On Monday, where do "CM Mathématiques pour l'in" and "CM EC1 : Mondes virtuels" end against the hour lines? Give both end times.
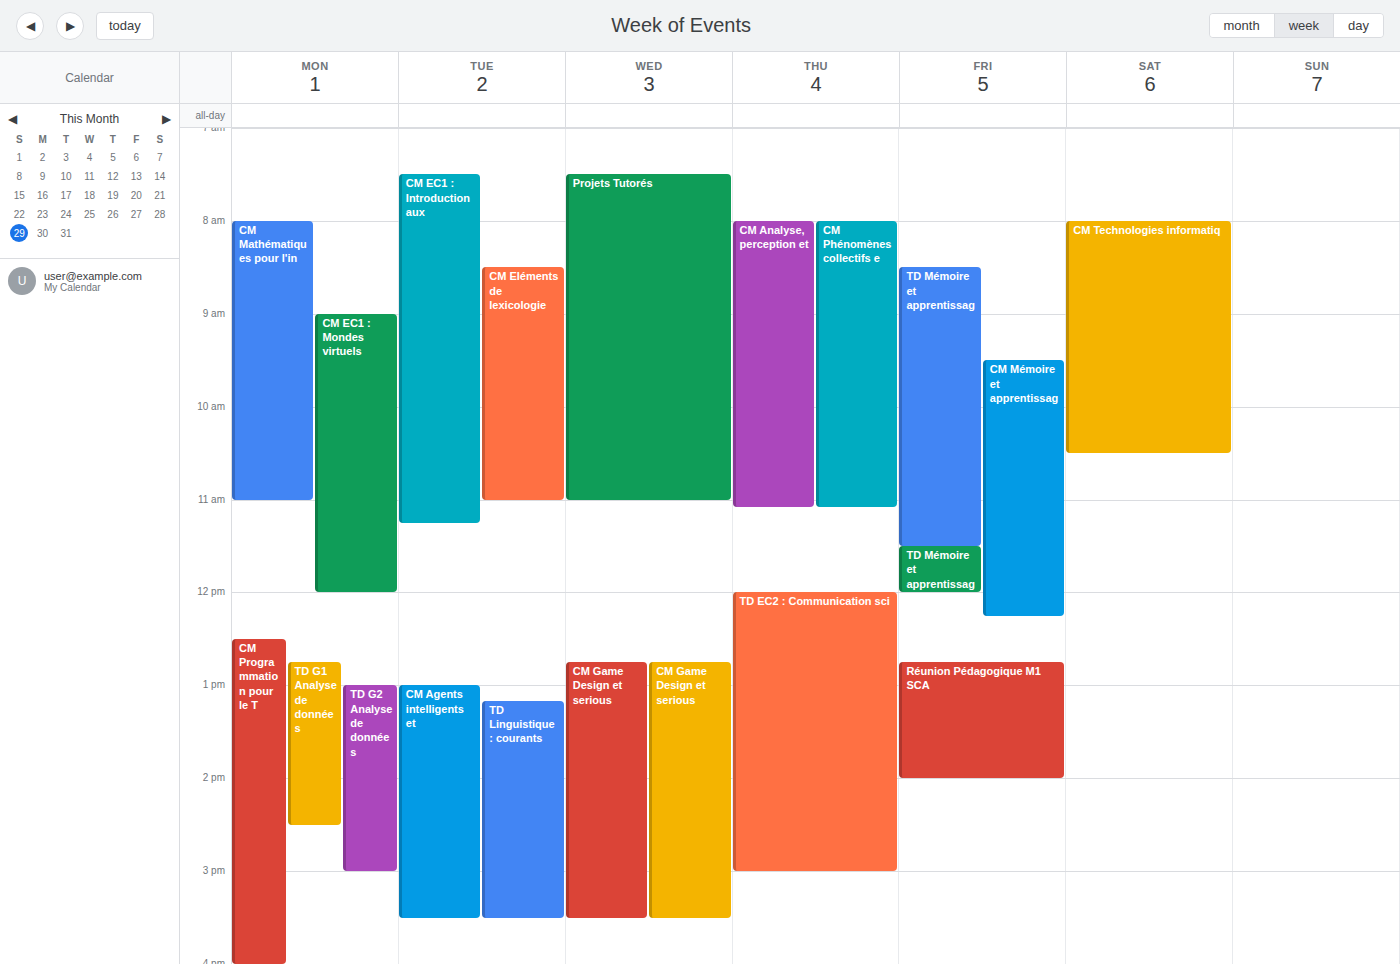
"CM Mathématiques pour l'in": 11:00 AM, exactly on the 11 AM line. "CM EC1 : Mondes virtuels": 12:00 PM, exactly on the 12 PM line.